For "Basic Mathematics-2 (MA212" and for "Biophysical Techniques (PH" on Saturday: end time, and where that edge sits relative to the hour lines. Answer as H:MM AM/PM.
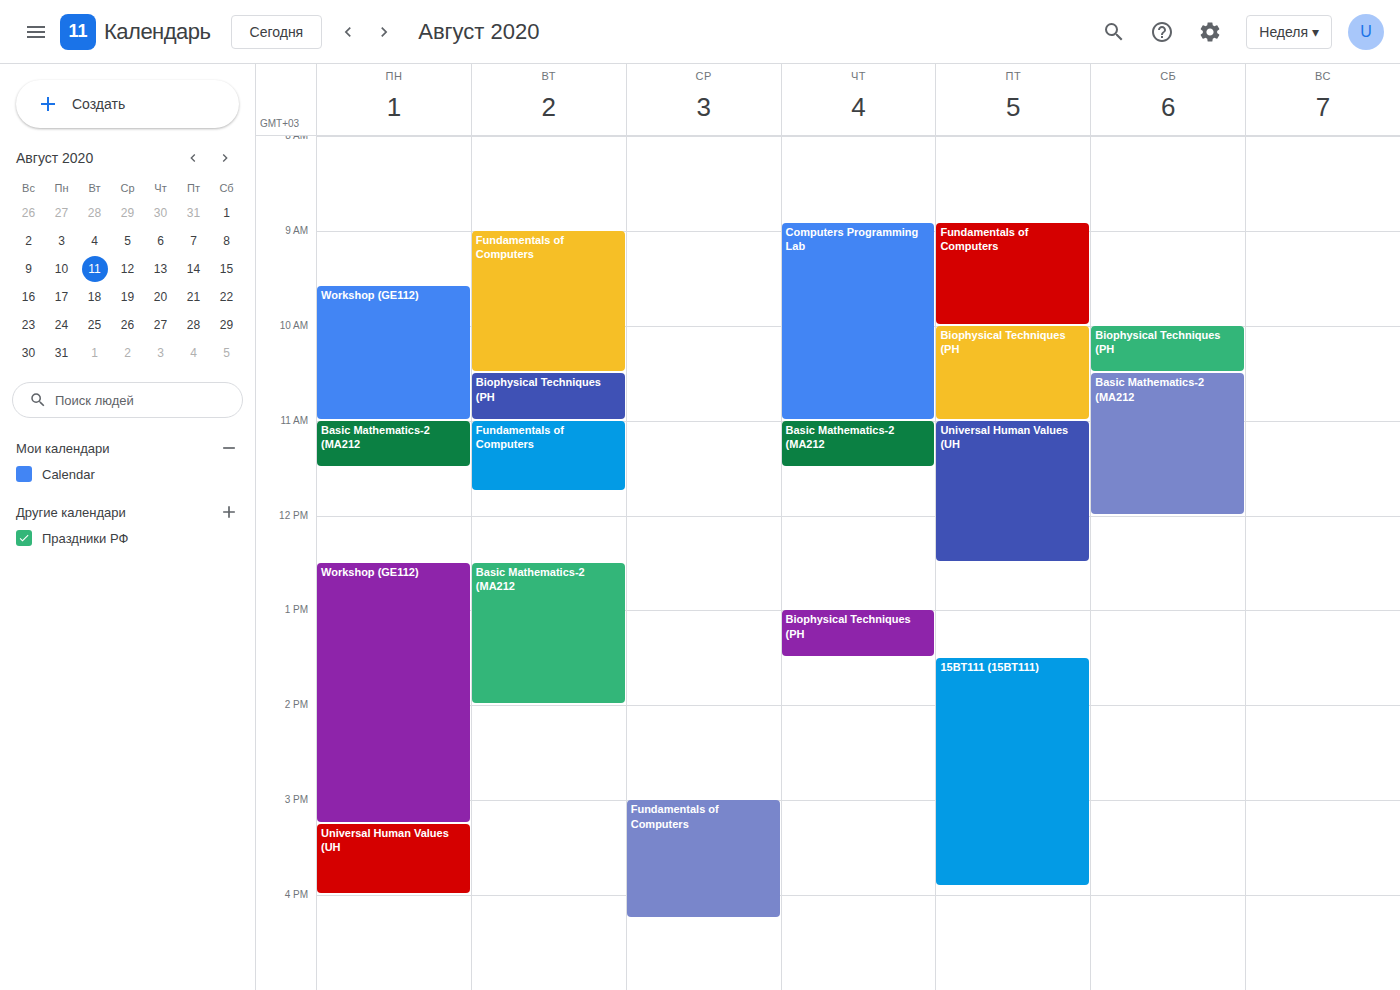
"Basic Mathematics-2 (MA212": 12:00 PM, exactly on the 12 PM line. "Biophysical Techniques (PH": 10:30 AM, halfway between the 10 AM and 11 AM lines.